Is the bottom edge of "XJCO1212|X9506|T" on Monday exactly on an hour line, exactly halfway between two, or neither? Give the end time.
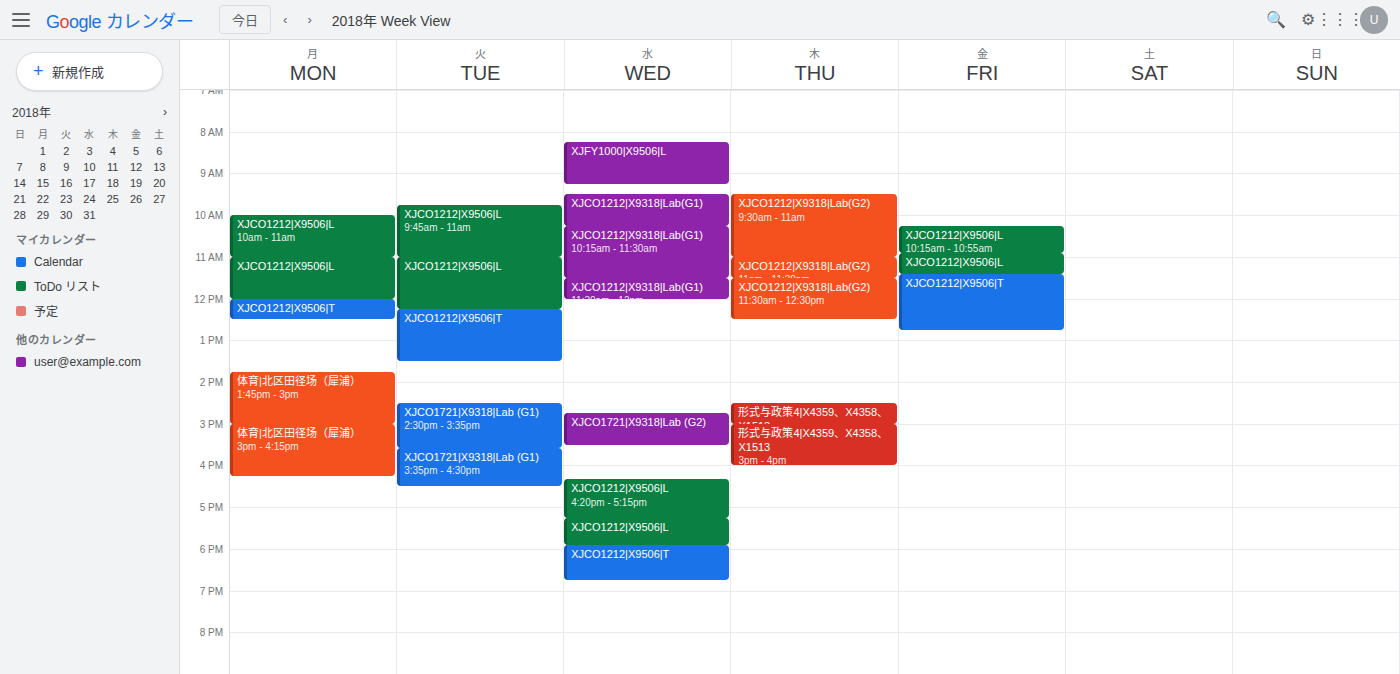
12:30 PM -- halfway between the 12 PM and 1 PM lines.